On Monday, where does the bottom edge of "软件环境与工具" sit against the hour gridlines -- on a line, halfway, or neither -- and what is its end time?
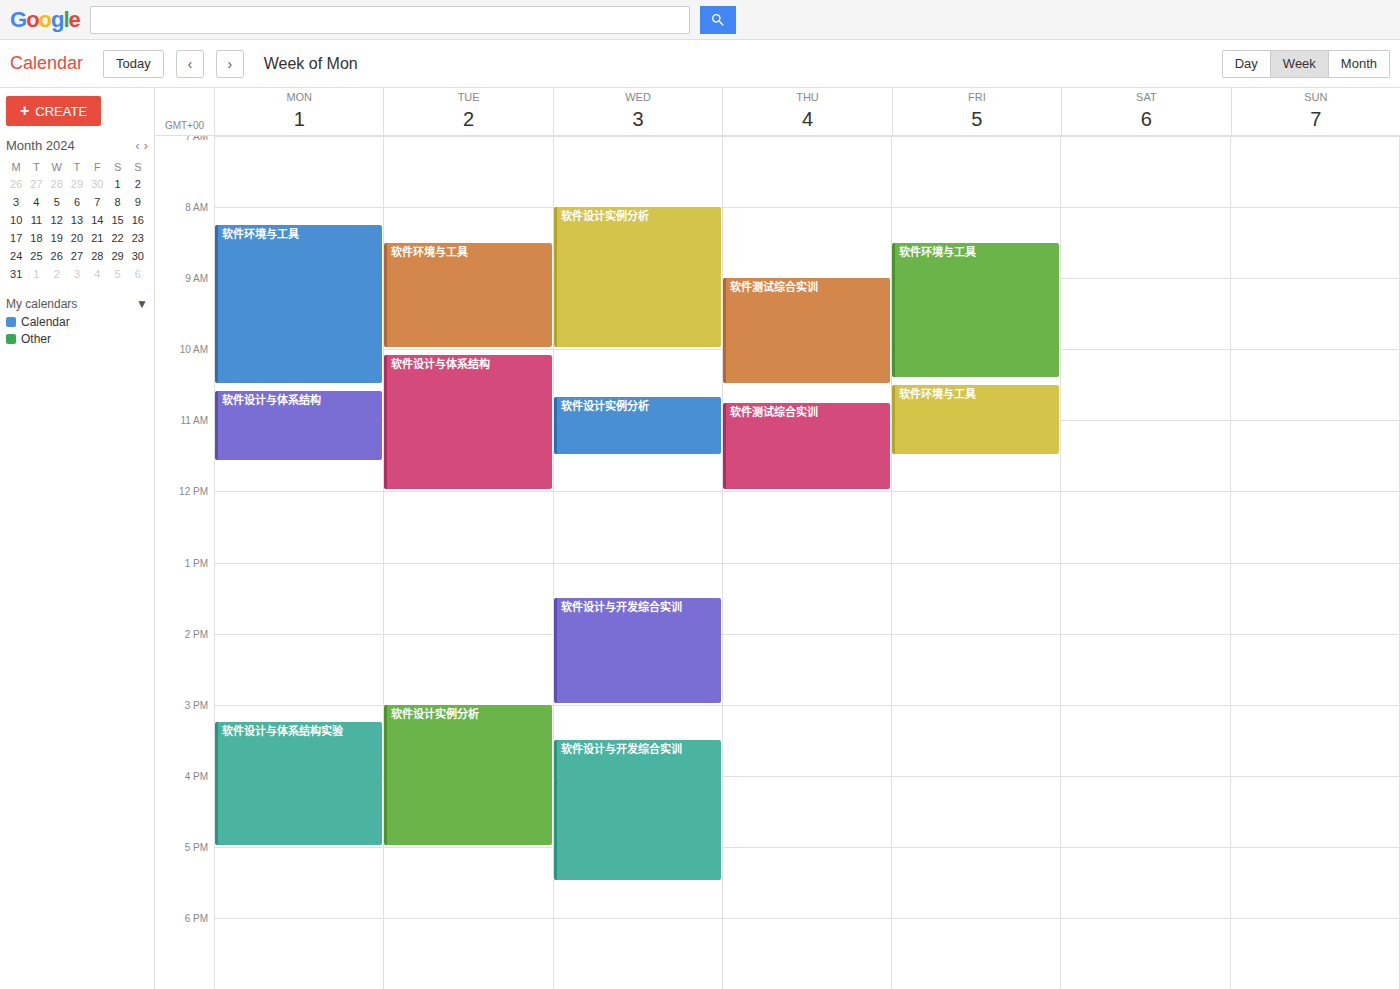
10:30 AM -- halfway between the 10 AM and 11 AM lines.